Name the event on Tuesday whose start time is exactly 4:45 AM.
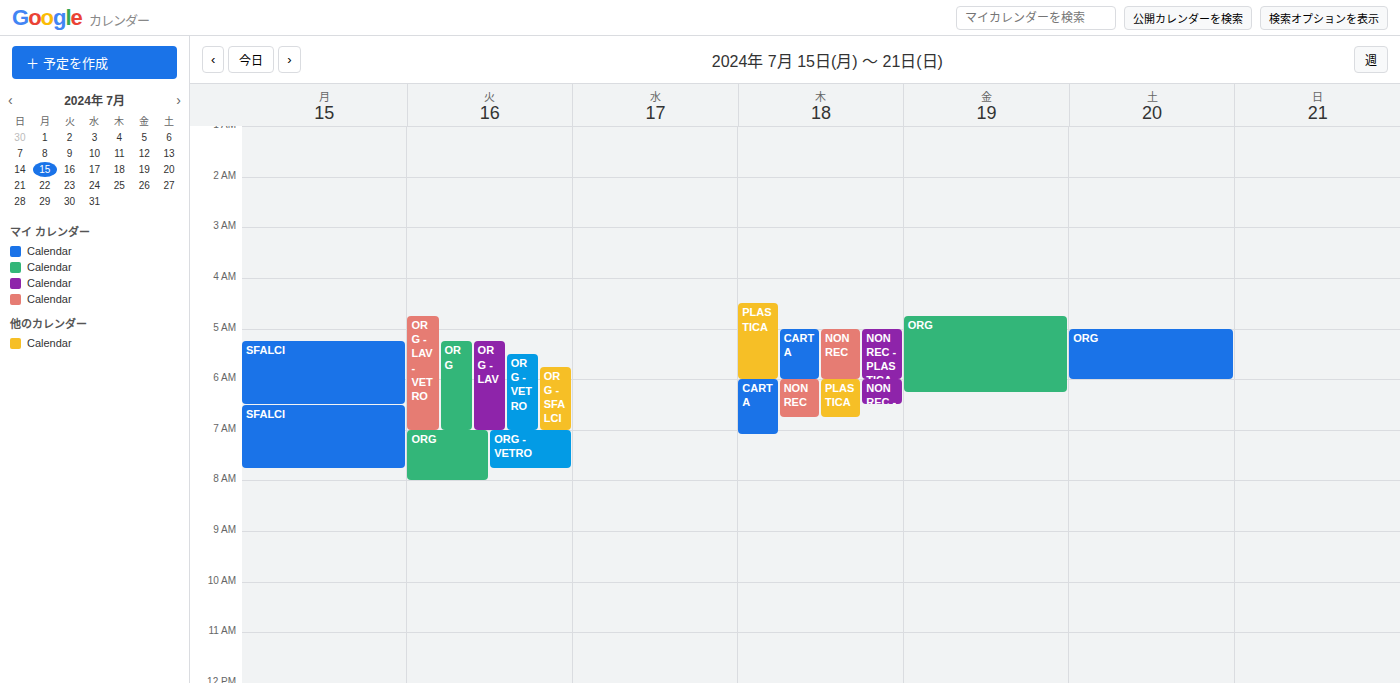
"ORG - LAV - VETRO"